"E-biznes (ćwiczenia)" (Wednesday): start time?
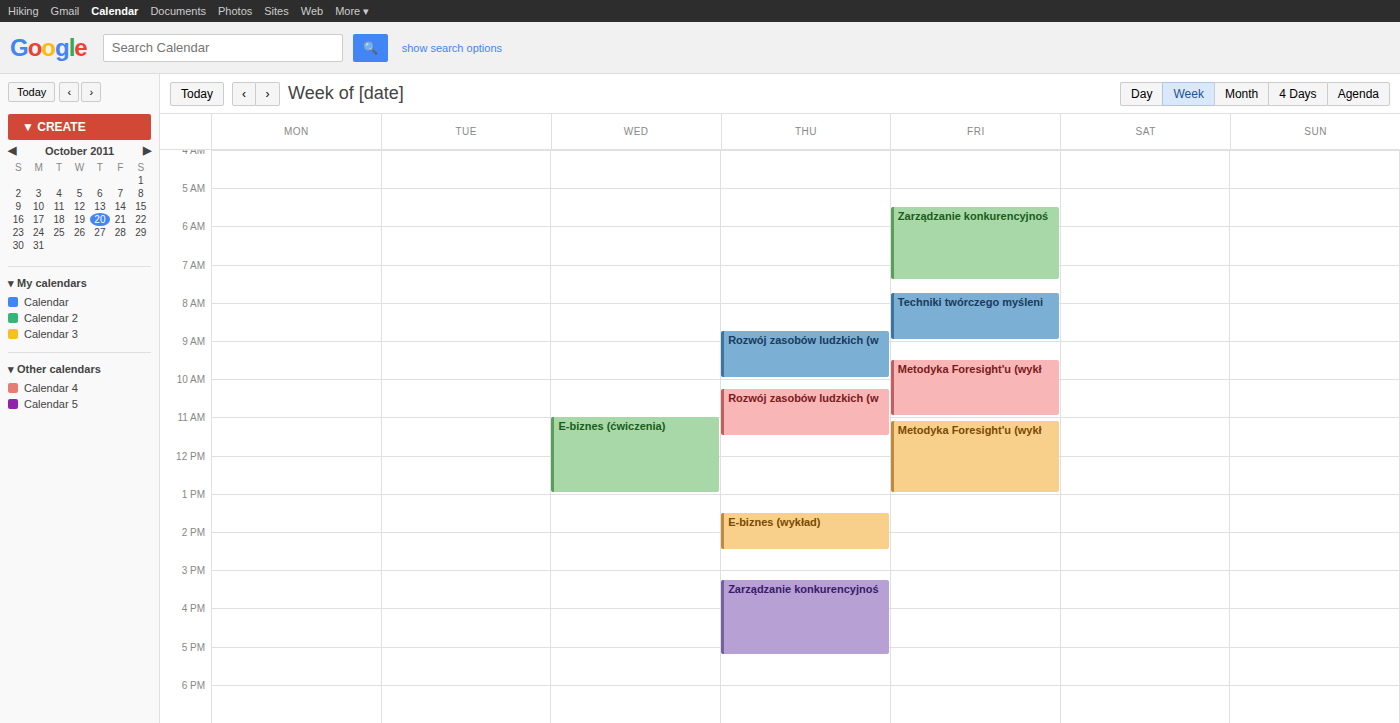
11:00 AM